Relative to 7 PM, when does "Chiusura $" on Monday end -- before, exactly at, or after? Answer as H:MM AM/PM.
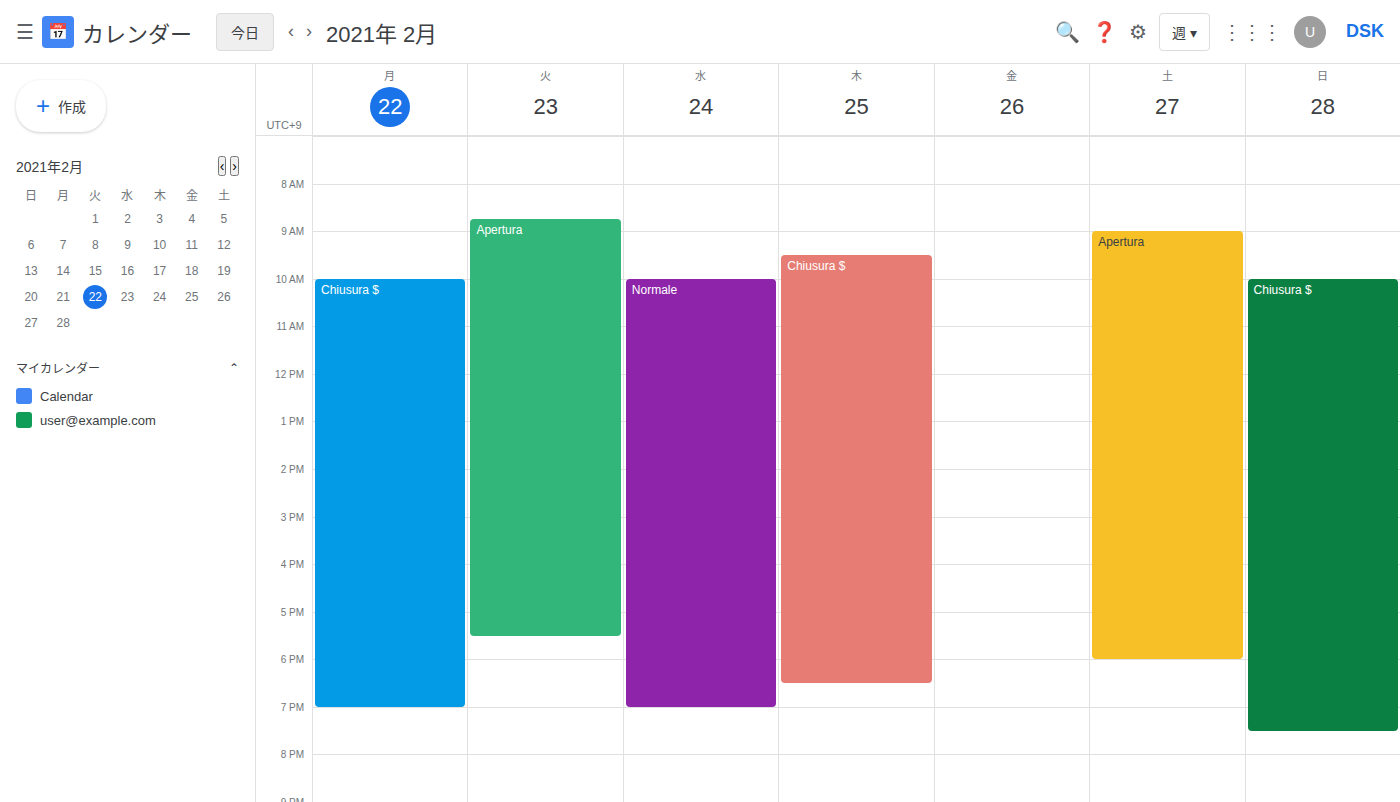
7:00 PM -- exactly at 7 PM, on the 7 PM line.